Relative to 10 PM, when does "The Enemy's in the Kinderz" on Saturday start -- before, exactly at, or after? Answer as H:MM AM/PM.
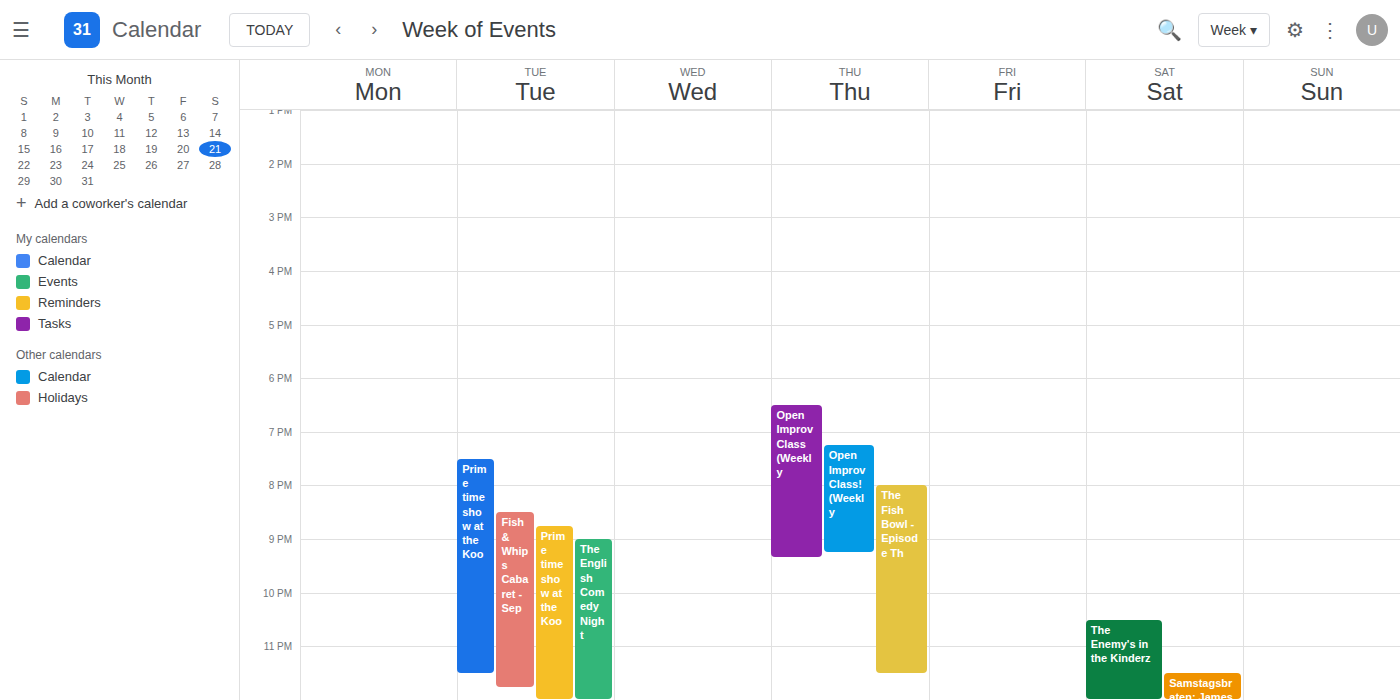
10:30 PM -- after 10 PM, 30 minutes below the 10 PM line.